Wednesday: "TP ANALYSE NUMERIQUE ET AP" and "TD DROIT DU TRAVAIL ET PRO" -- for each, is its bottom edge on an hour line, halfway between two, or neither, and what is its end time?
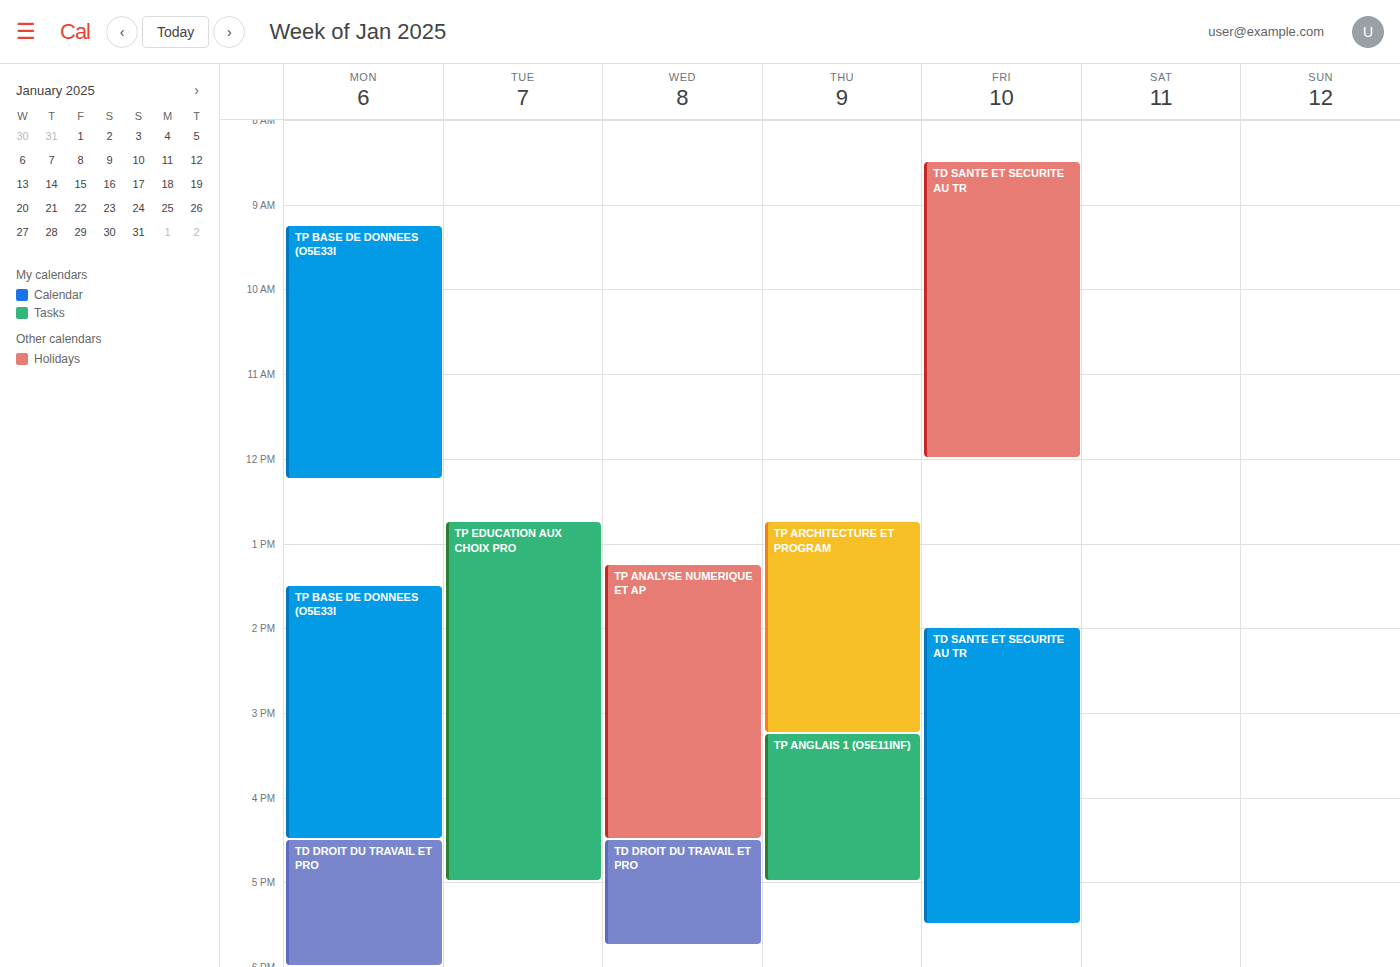
"TP ANALYSE NUMERIQUE ET AP": 4:30 PM, halfway between the 4 PM and 5 PM lines. "TD DROIT DU TRAVAIL ET PRO": 5:45 PM, neither: three quarters of the way from the 5 PM line to the 6 PM line.